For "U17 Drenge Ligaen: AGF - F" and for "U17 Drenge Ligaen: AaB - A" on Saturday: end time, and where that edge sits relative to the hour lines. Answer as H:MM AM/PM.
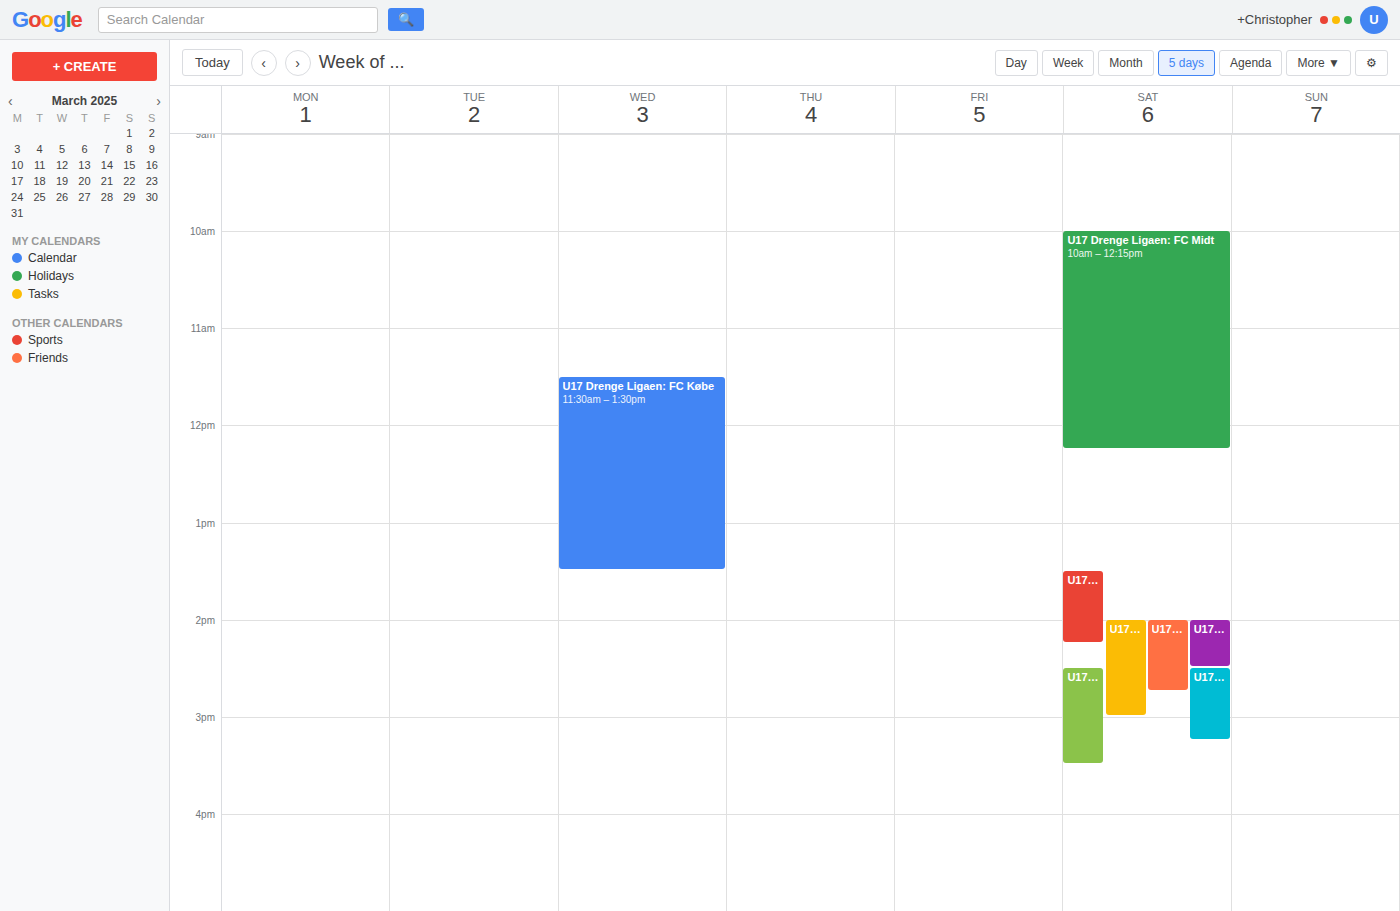
"U17 Drenge Ligaen: AGF - F": 3:30 PM, halfway between the 3 PM and 4 PM lines. "U17 Drenge Ligaen: AaB - A": 3:00 PM, exactly on the 3 PM line.